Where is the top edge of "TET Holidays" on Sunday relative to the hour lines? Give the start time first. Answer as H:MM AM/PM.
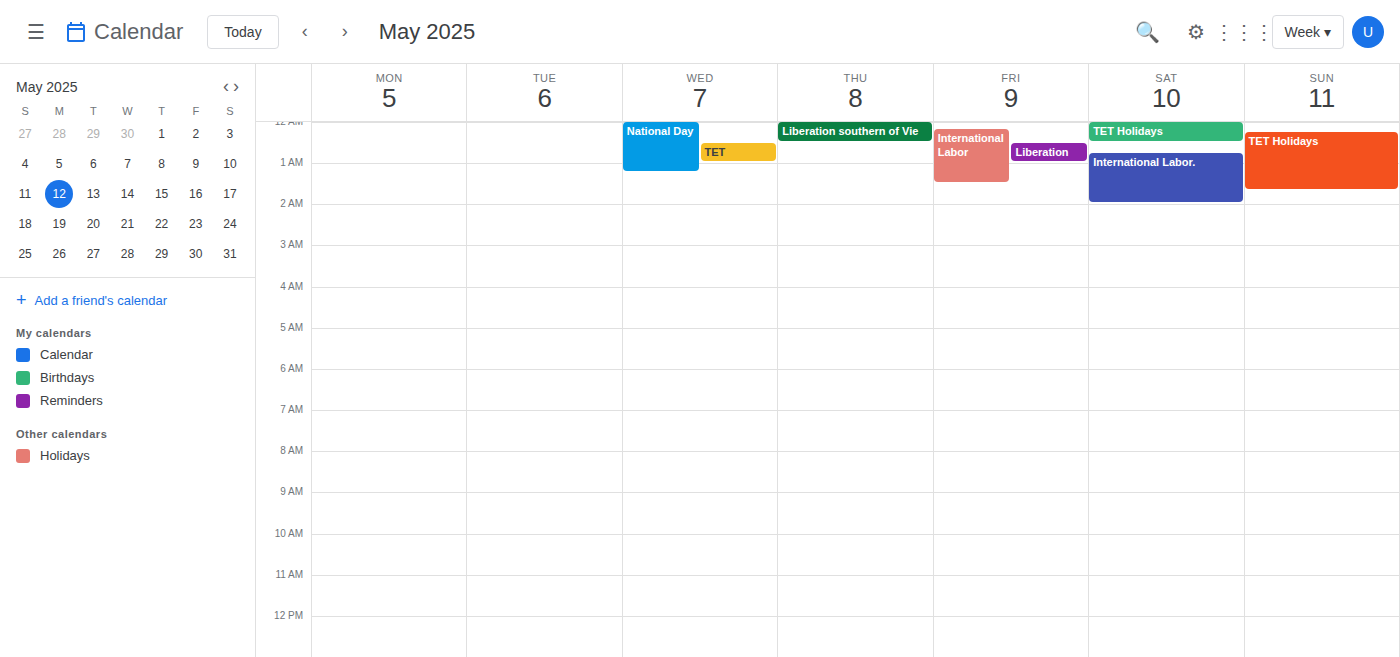
12:15 AM -- neither: a quarter of the way from the 12 AM line to the 1 AM line.